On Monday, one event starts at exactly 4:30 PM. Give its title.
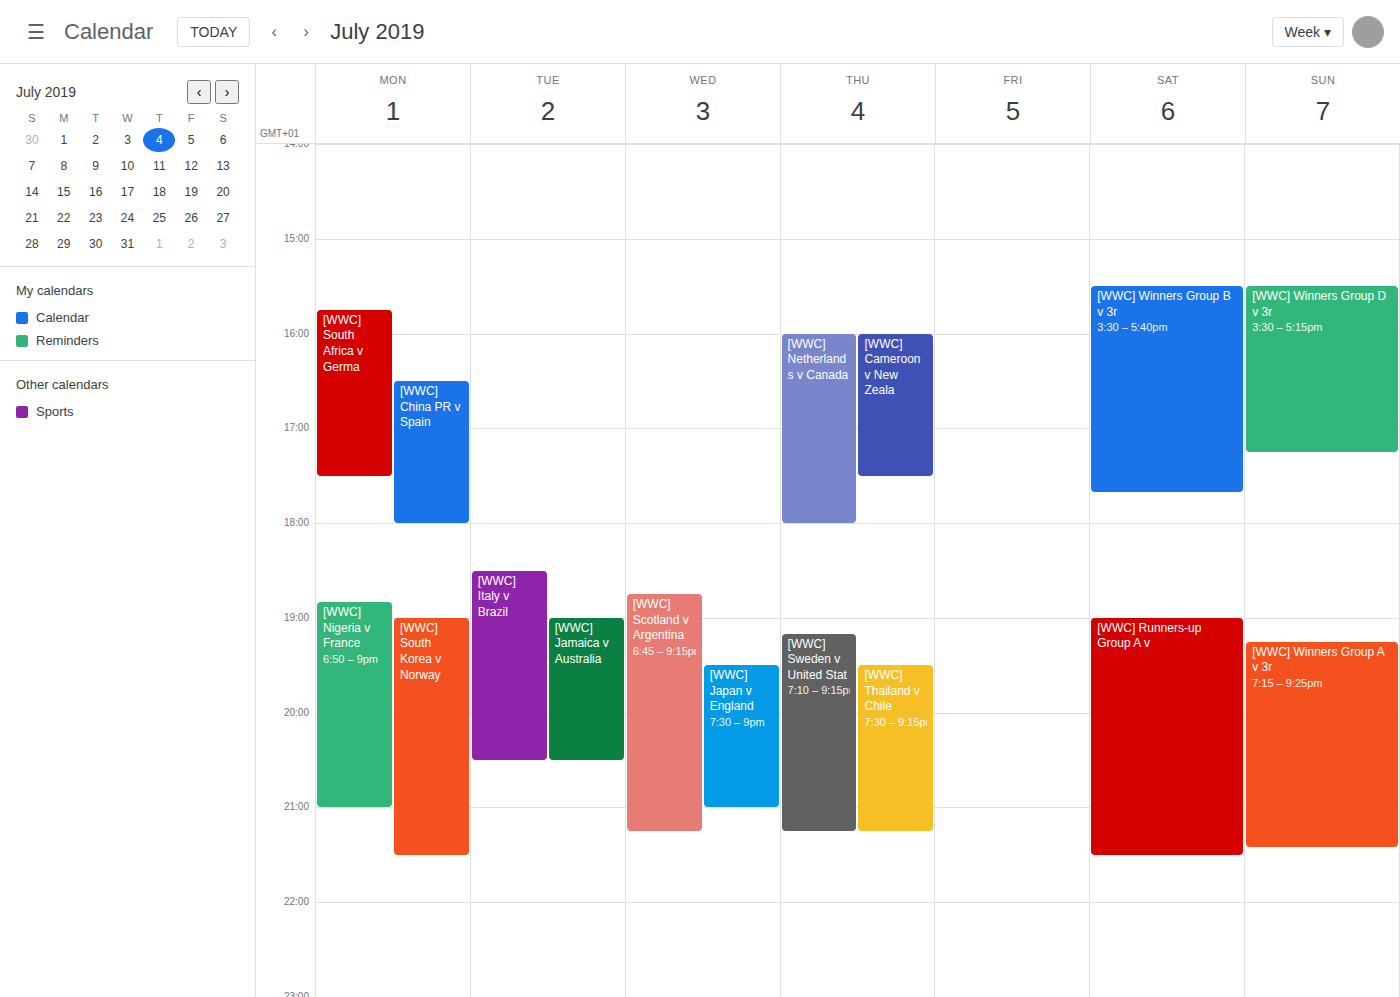
"[WWC] China PR v Spain"